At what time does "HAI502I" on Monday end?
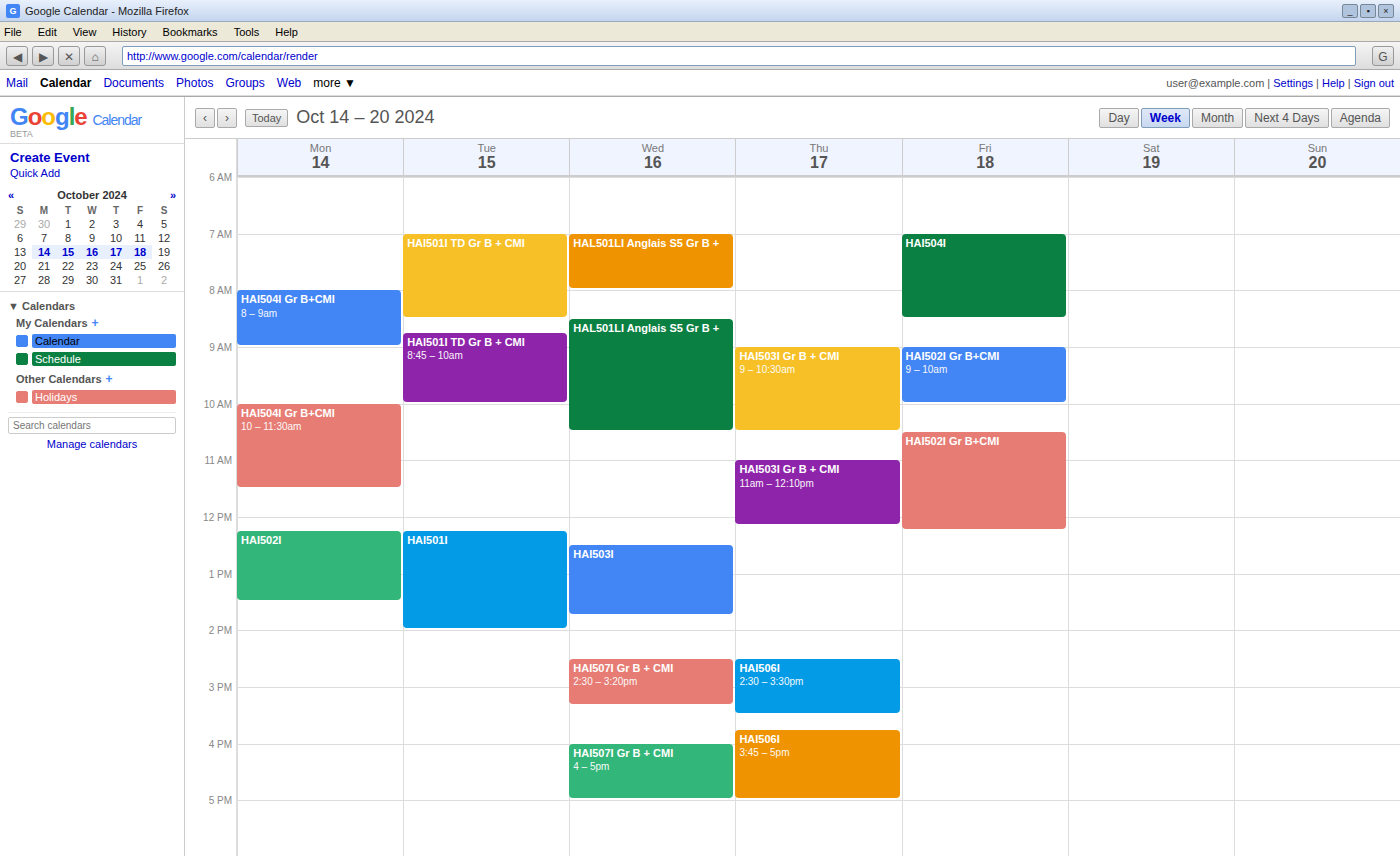
1:30 PM